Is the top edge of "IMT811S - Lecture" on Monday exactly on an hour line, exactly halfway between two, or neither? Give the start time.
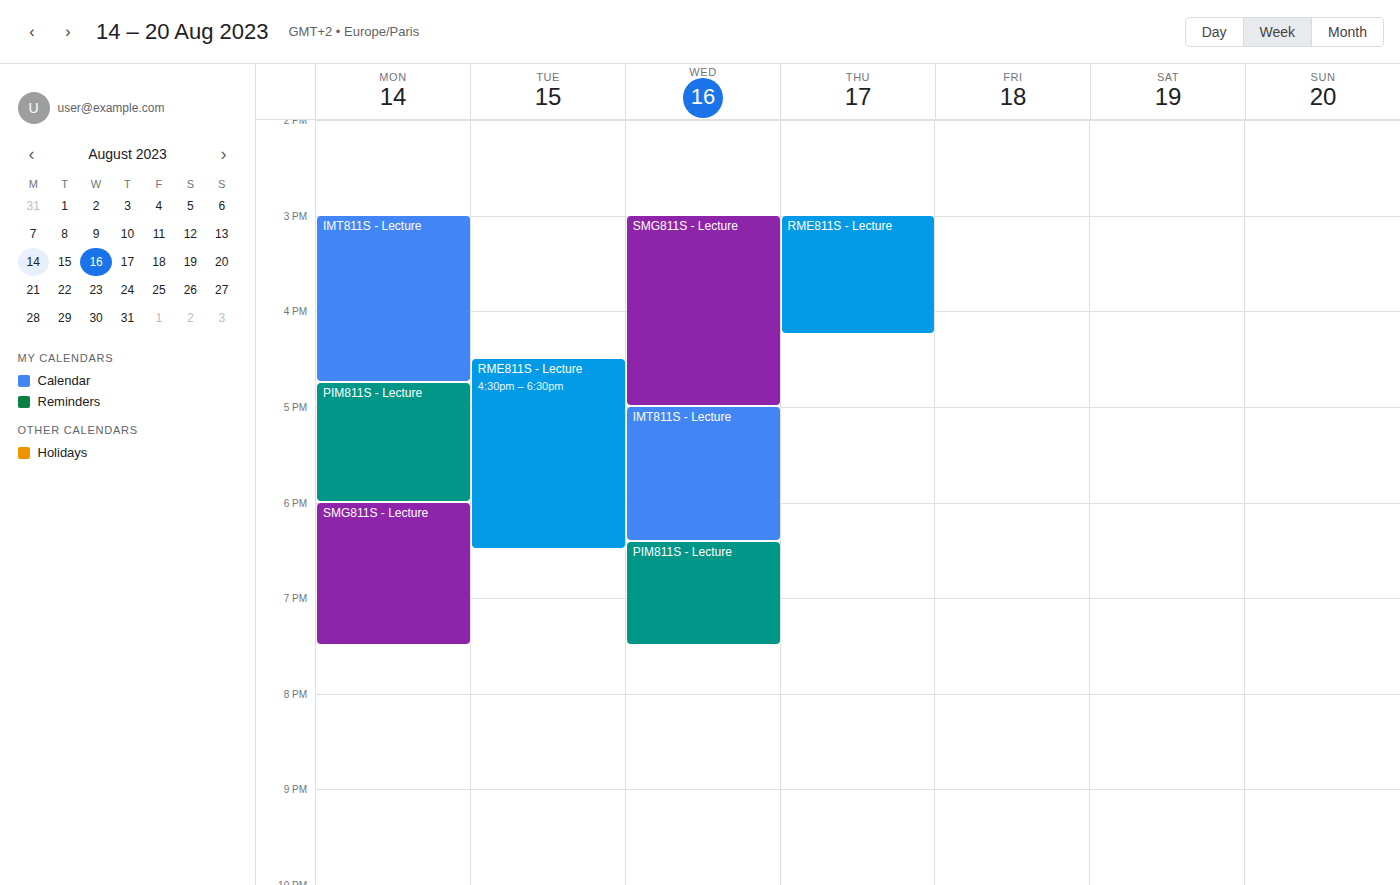
3:00 PM -- exactly on the 3 PM line.